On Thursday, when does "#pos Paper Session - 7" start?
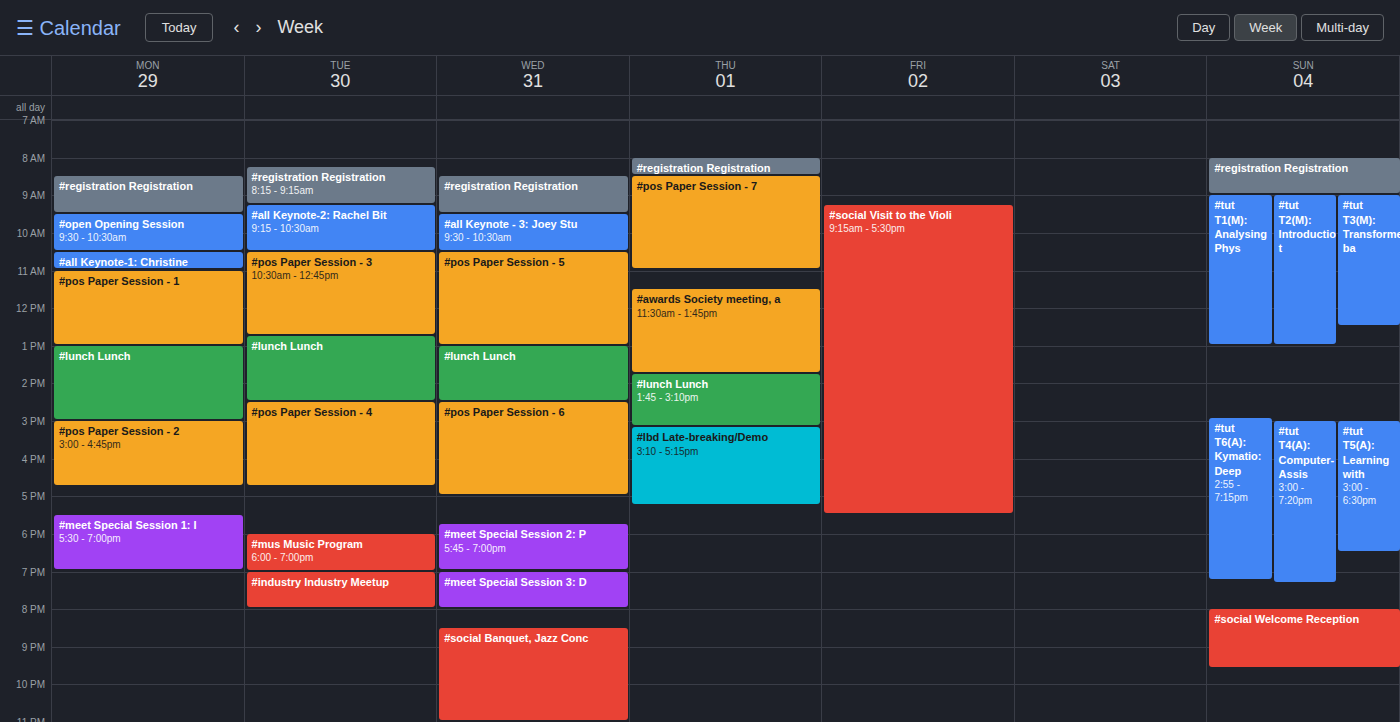
8:30 AM